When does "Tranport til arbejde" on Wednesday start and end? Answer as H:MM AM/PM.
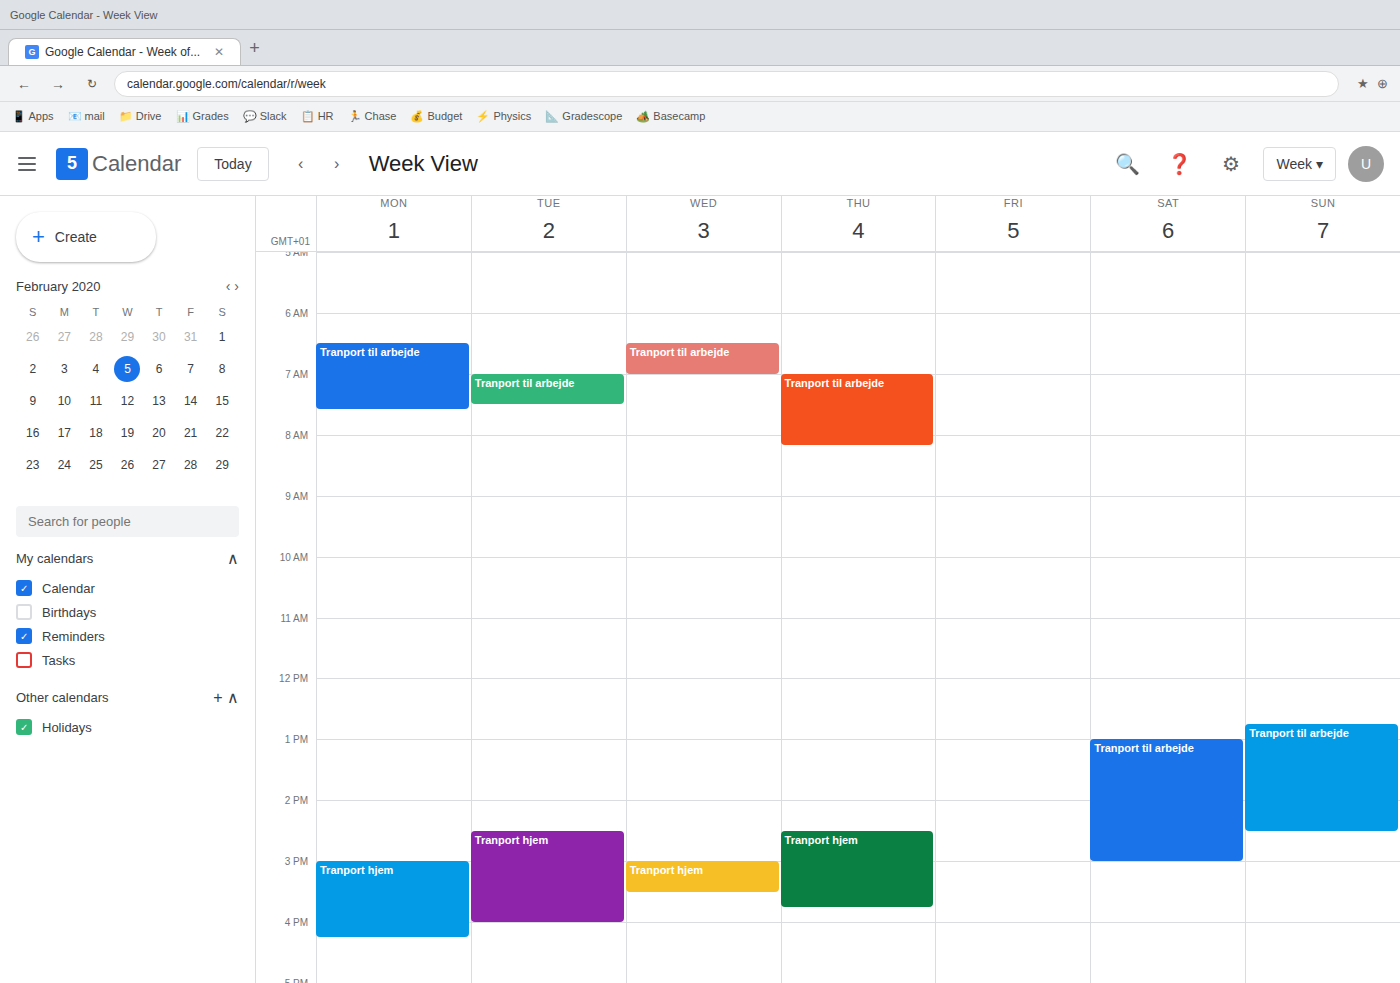
6:30 AM to 7:00 AM